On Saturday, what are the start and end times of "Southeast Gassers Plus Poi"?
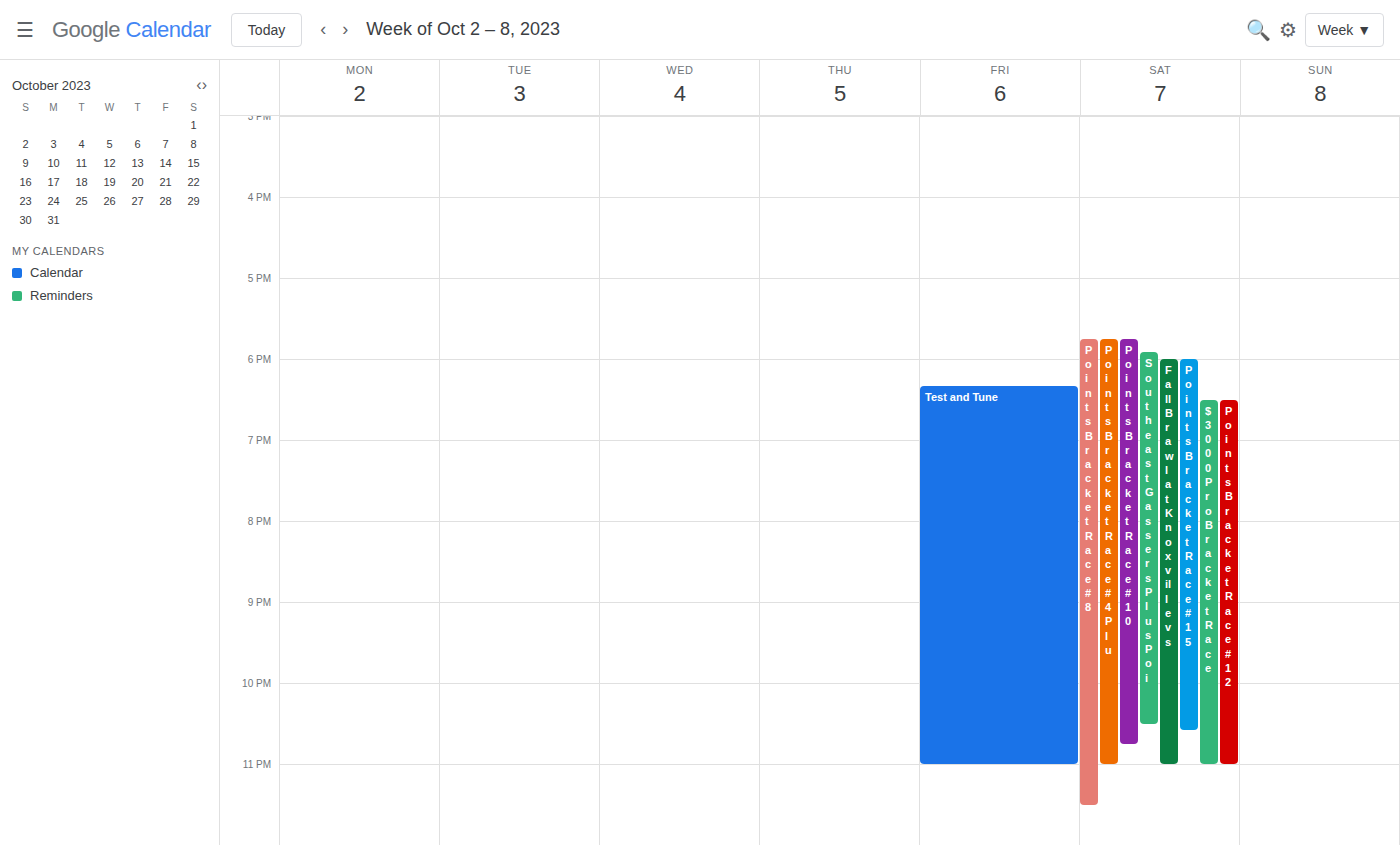
5:55 PM to 10:30 PM